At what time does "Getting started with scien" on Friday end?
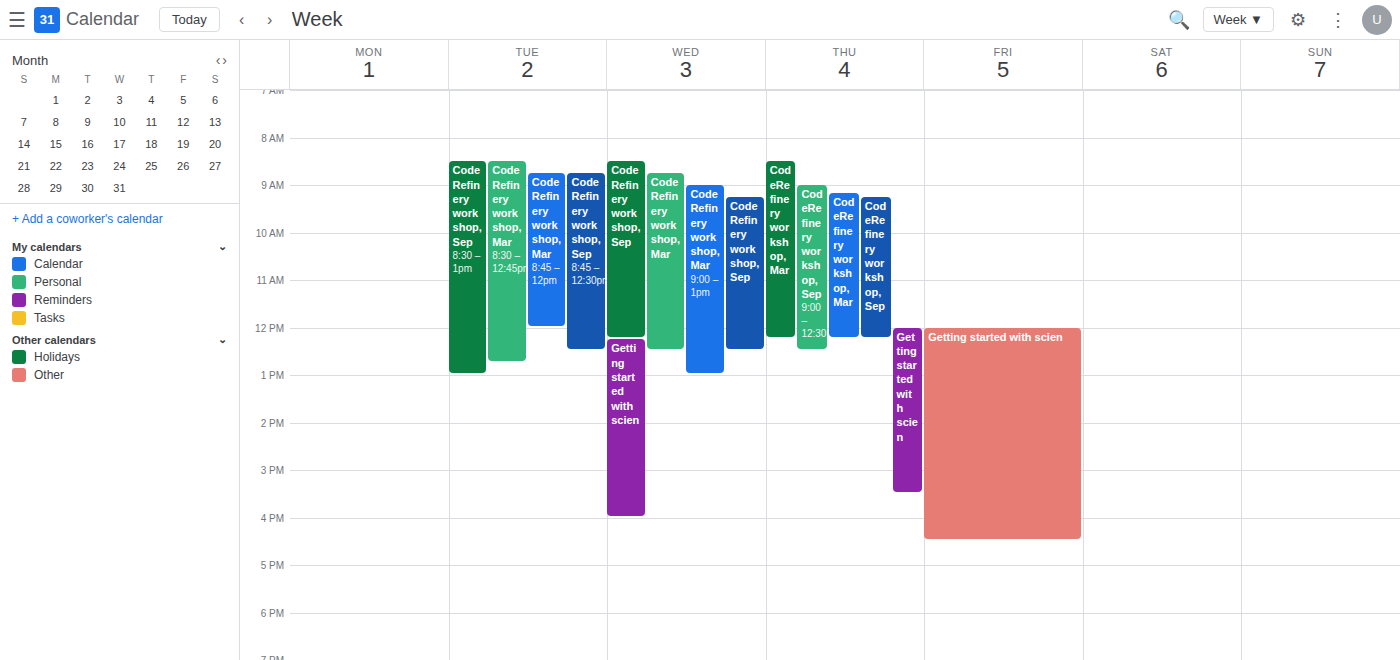
4:30 PM